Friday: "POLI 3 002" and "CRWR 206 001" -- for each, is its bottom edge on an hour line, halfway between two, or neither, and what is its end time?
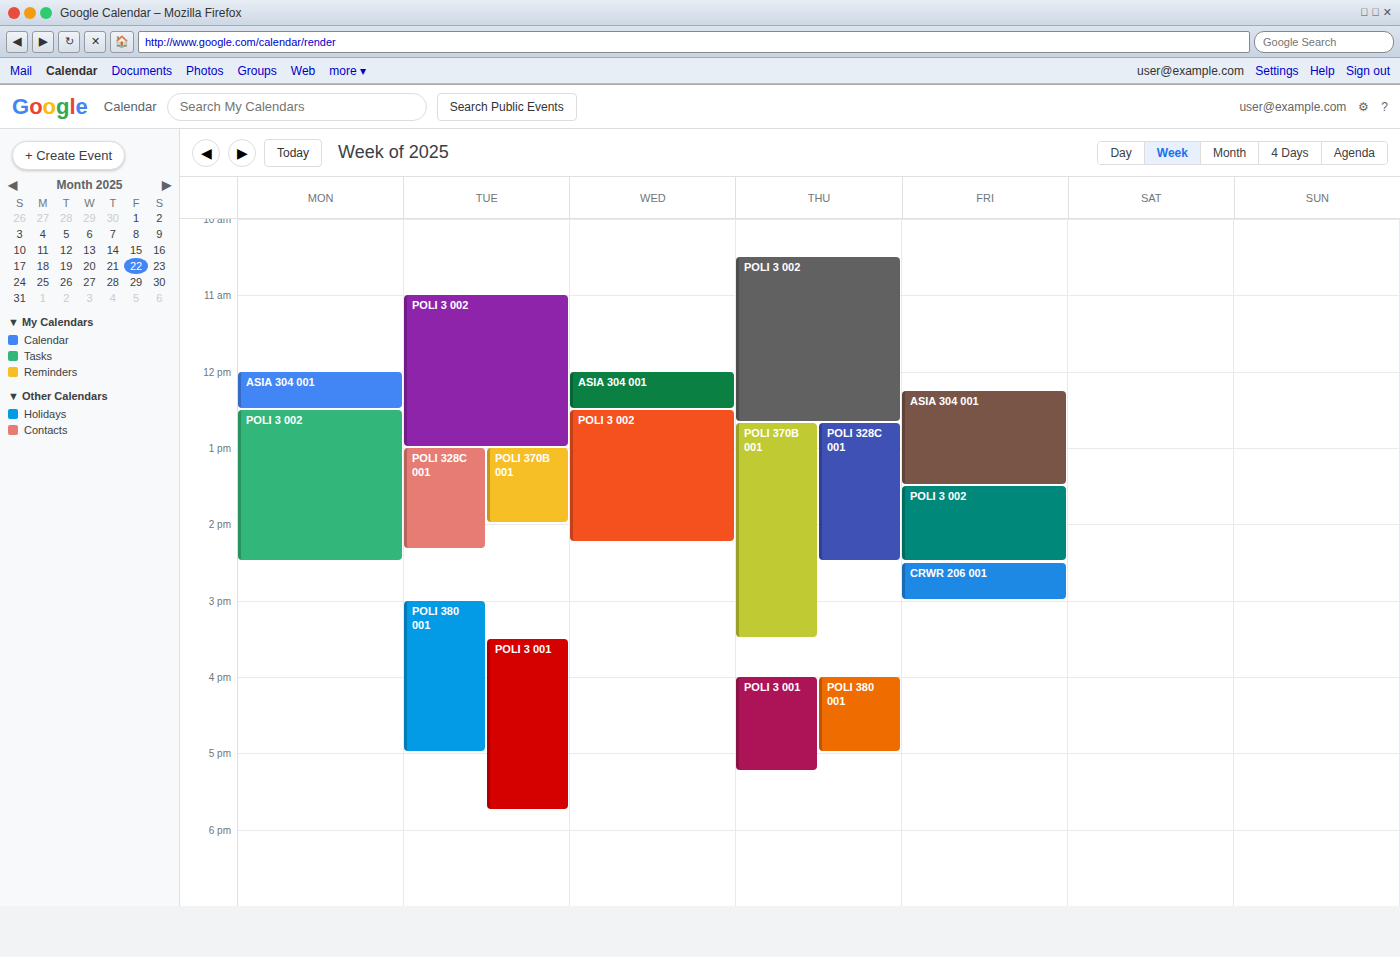
"POLI 3 002": 2:30 PM, halfway between the 2 PM and 3 PM lines. "CRWR 206 001": 3:00 PM, exactly on the 3 PM line.